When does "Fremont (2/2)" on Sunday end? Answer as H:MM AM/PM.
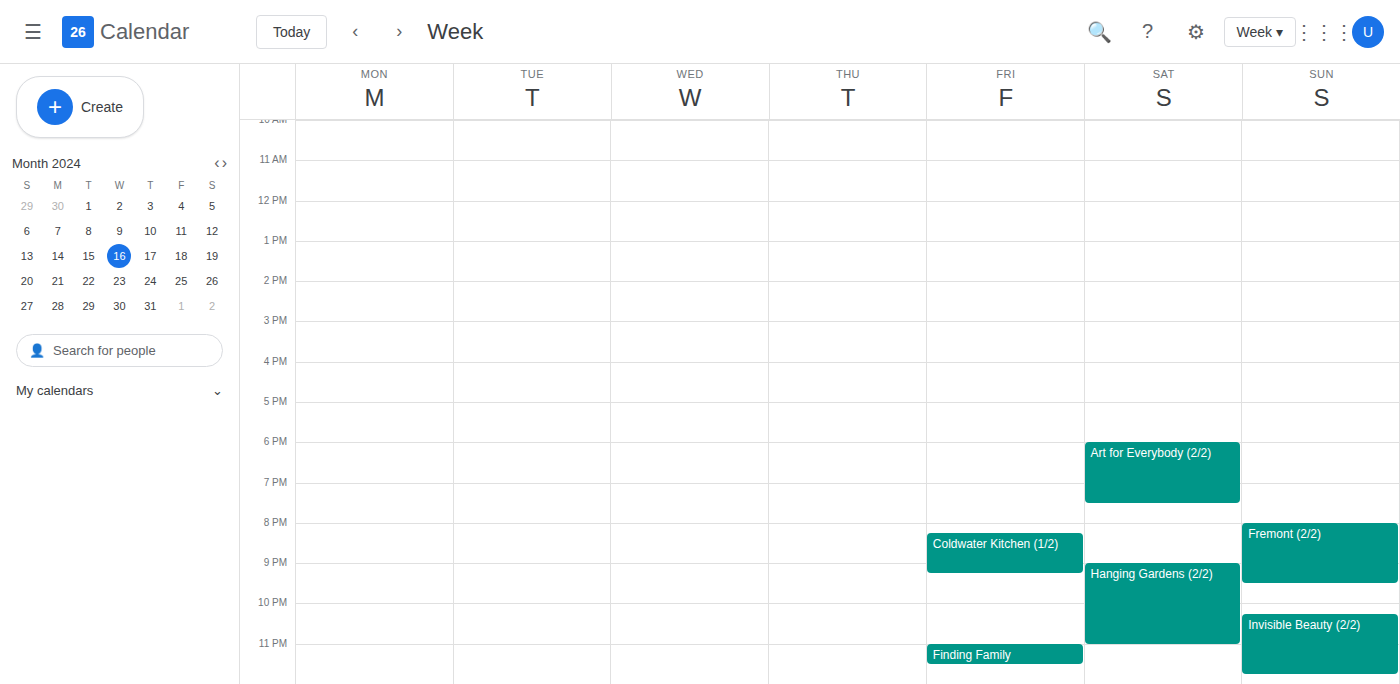
9:30 PM